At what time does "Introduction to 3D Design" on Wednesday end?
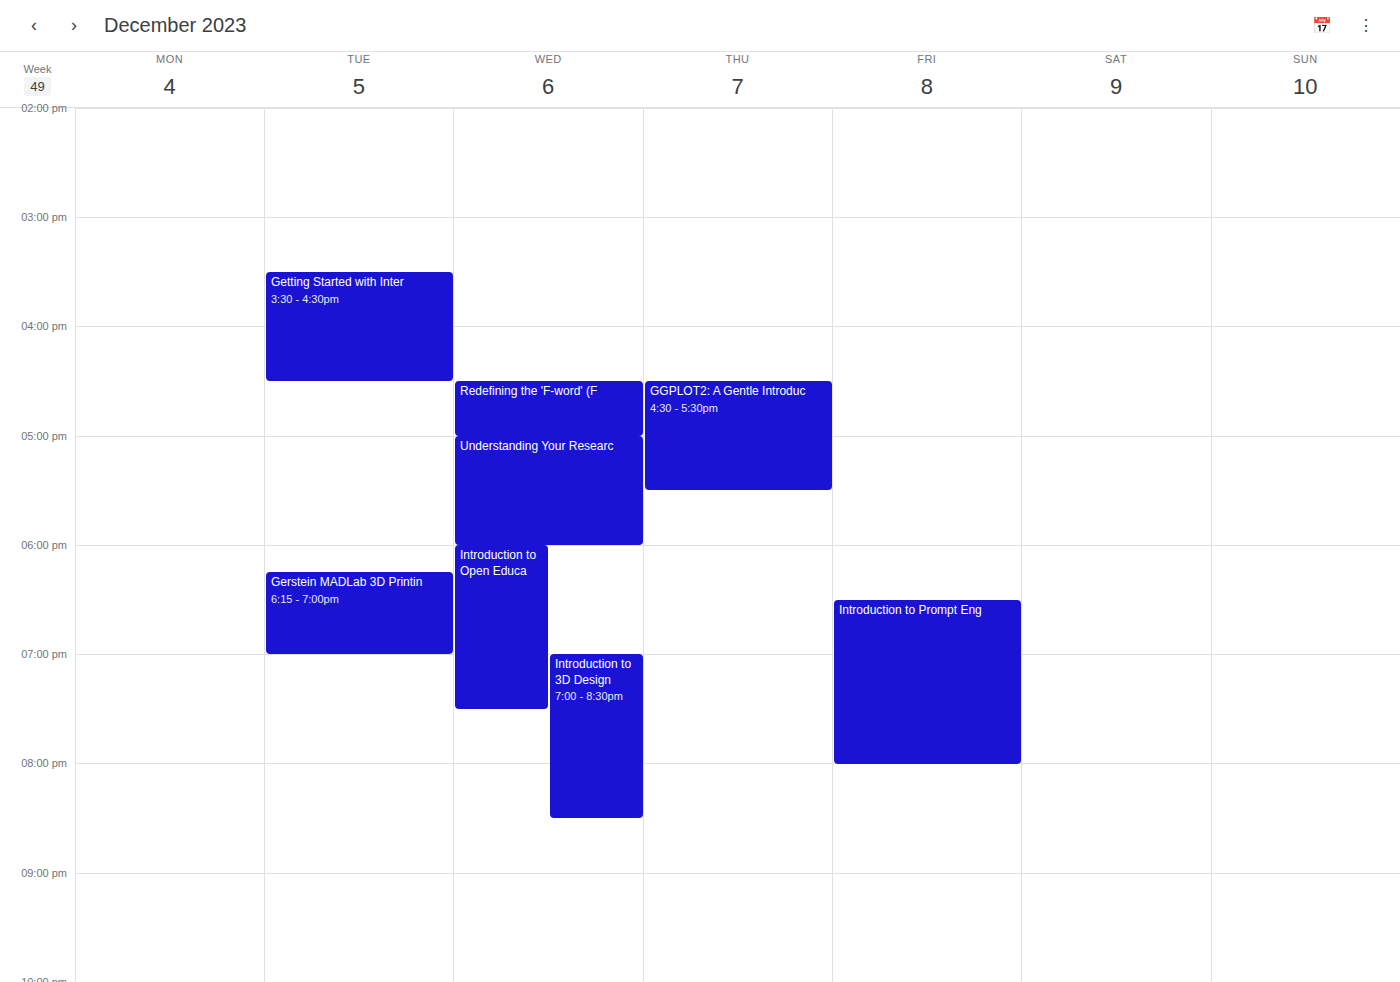
8:30 PM